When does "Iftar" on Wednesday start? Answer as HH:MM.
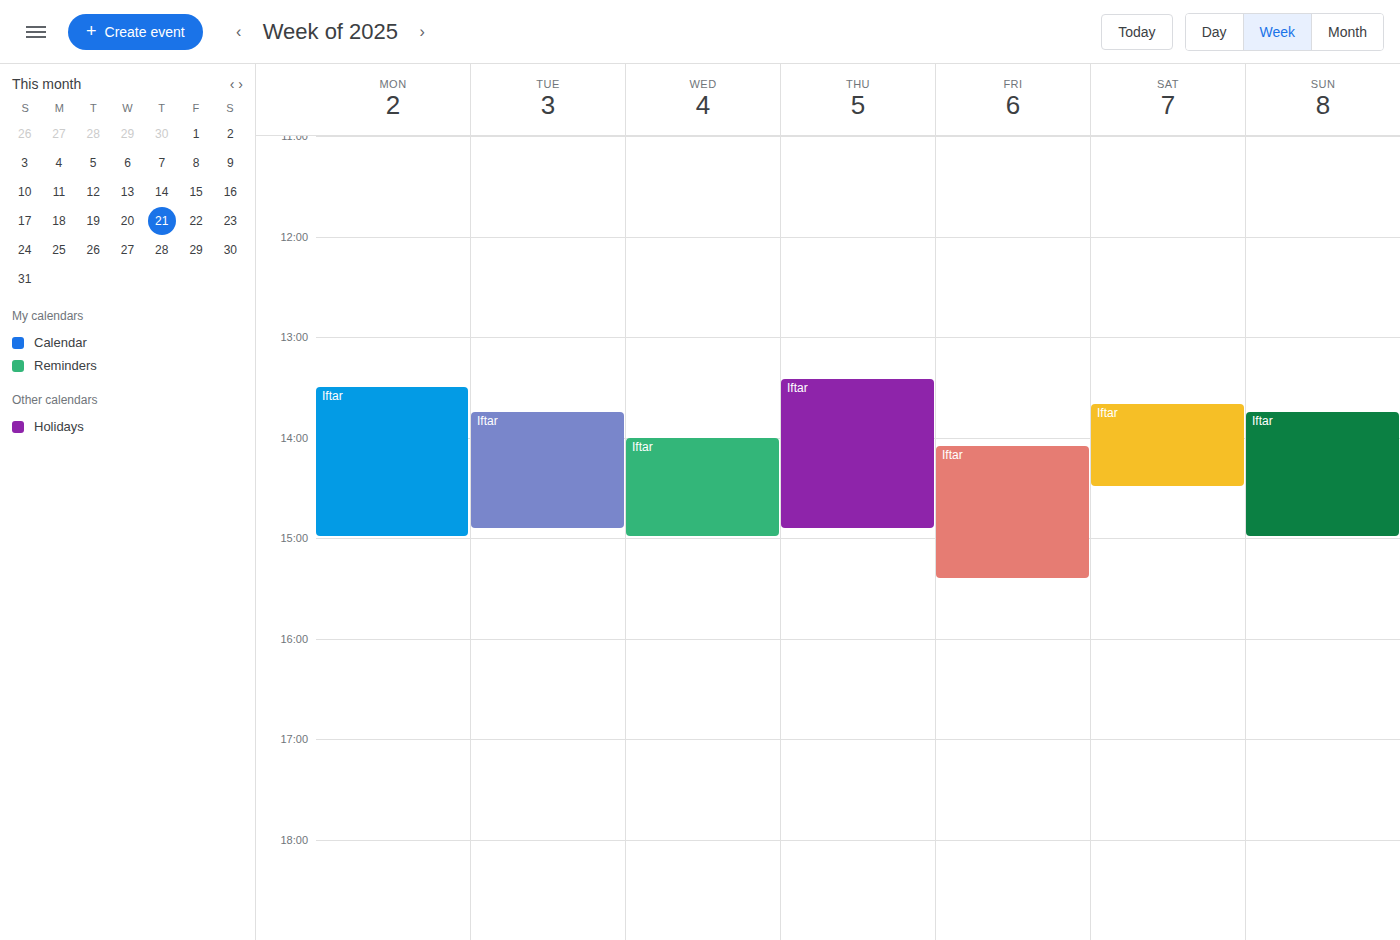
14:00